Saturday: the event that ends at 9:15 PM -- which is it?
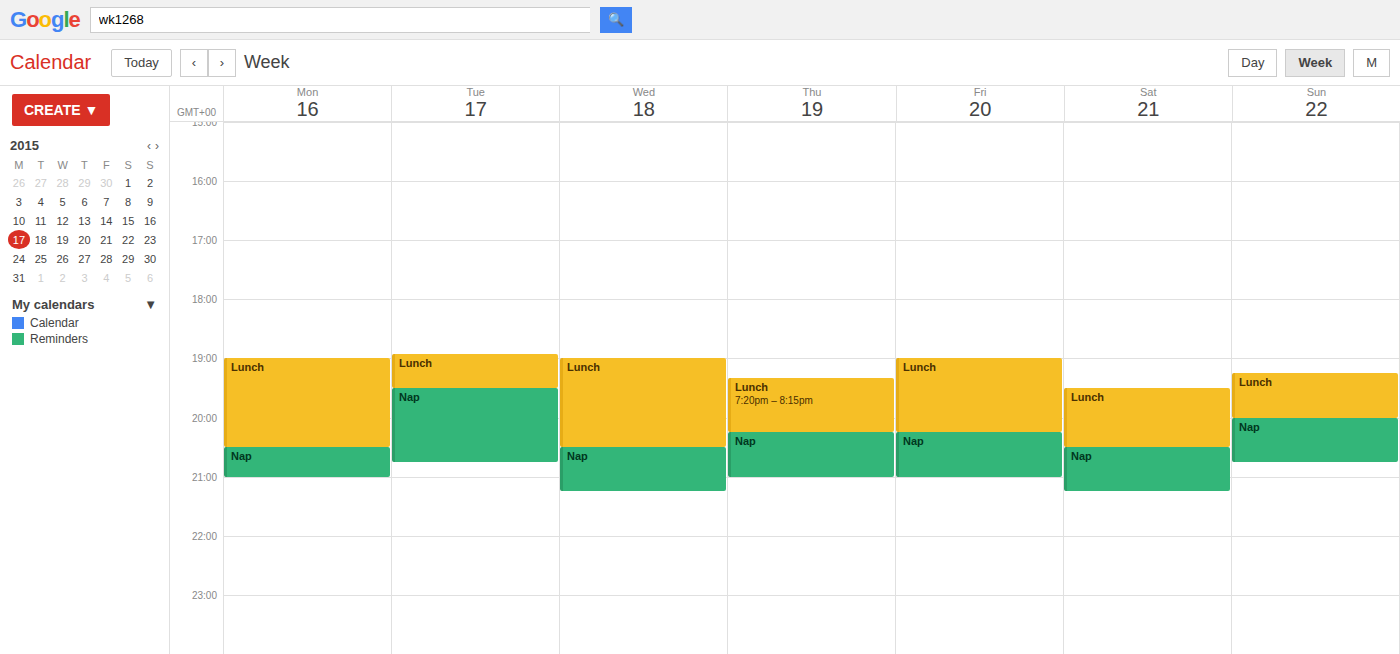
"Nap"